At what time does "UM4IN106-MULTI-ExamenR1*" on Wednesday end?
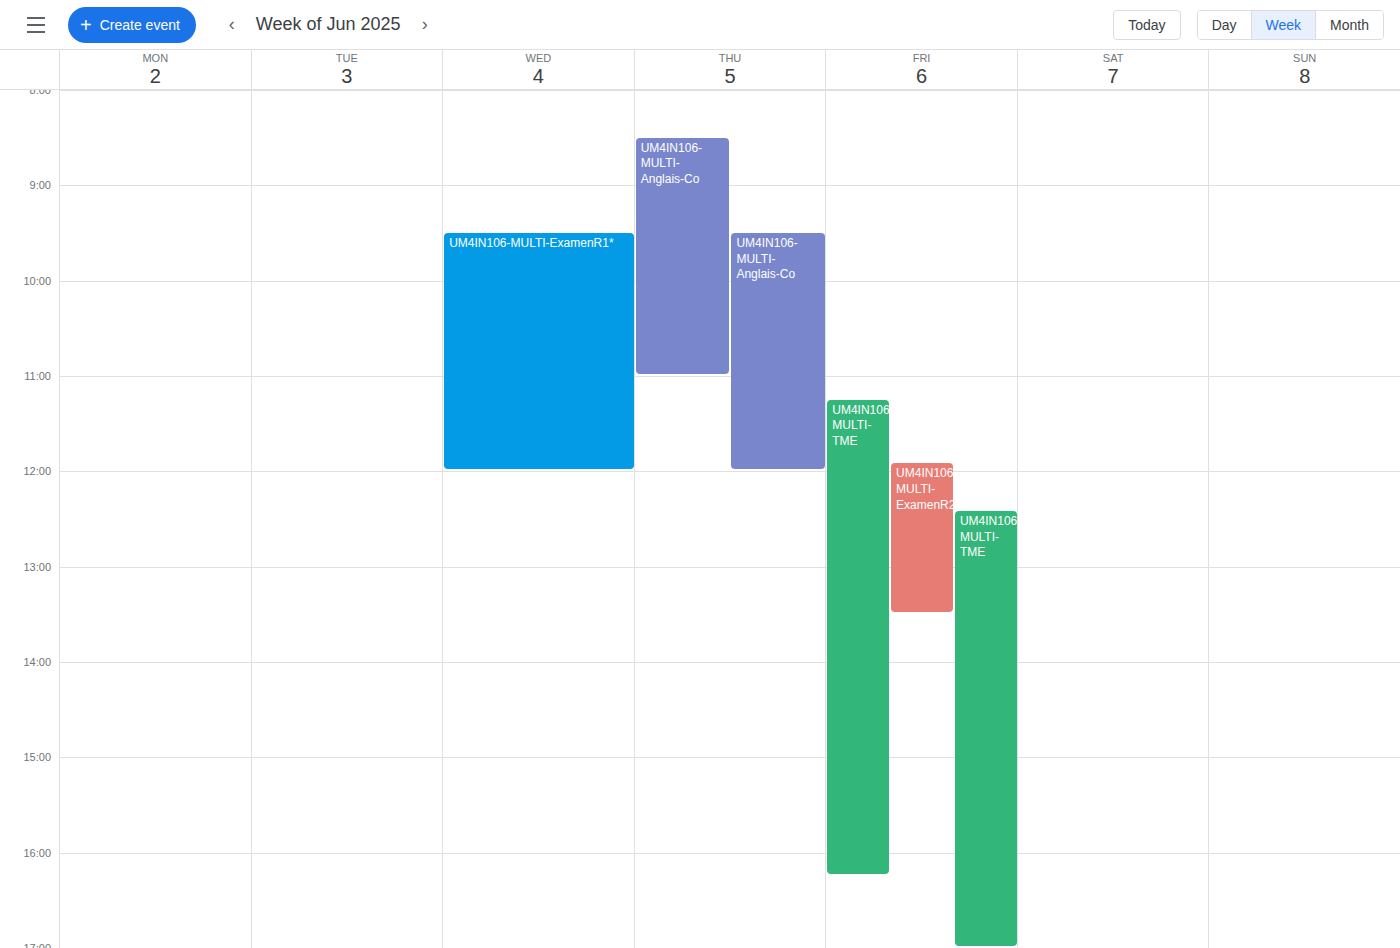
12:00 PM